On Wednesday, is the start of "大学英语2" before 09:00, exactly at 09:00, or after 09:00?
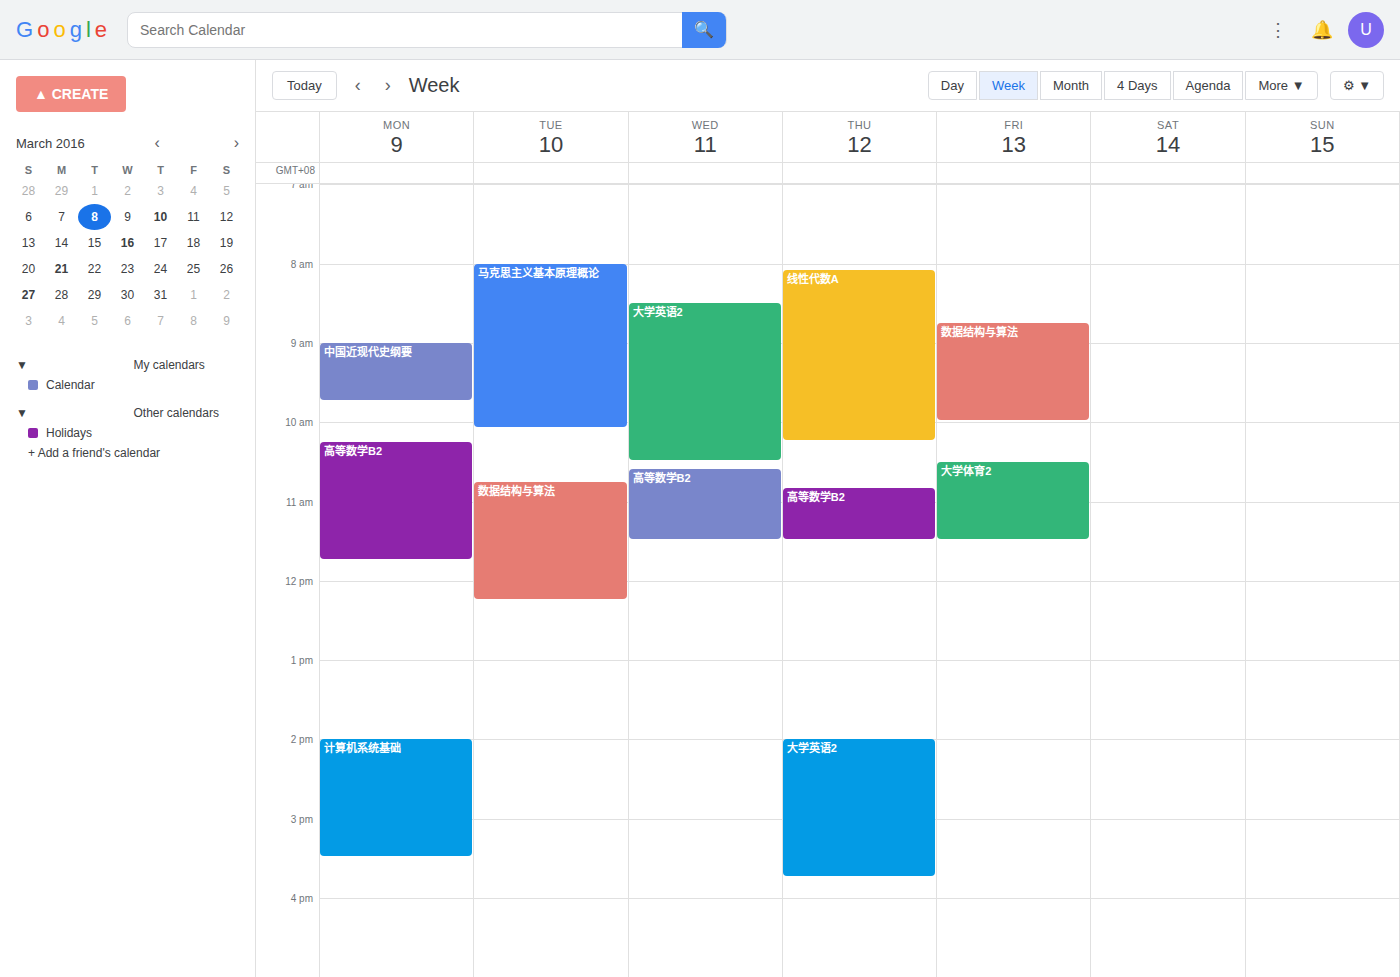
08:30 -- before 09:00, 30 minutes above the 09:00 line.